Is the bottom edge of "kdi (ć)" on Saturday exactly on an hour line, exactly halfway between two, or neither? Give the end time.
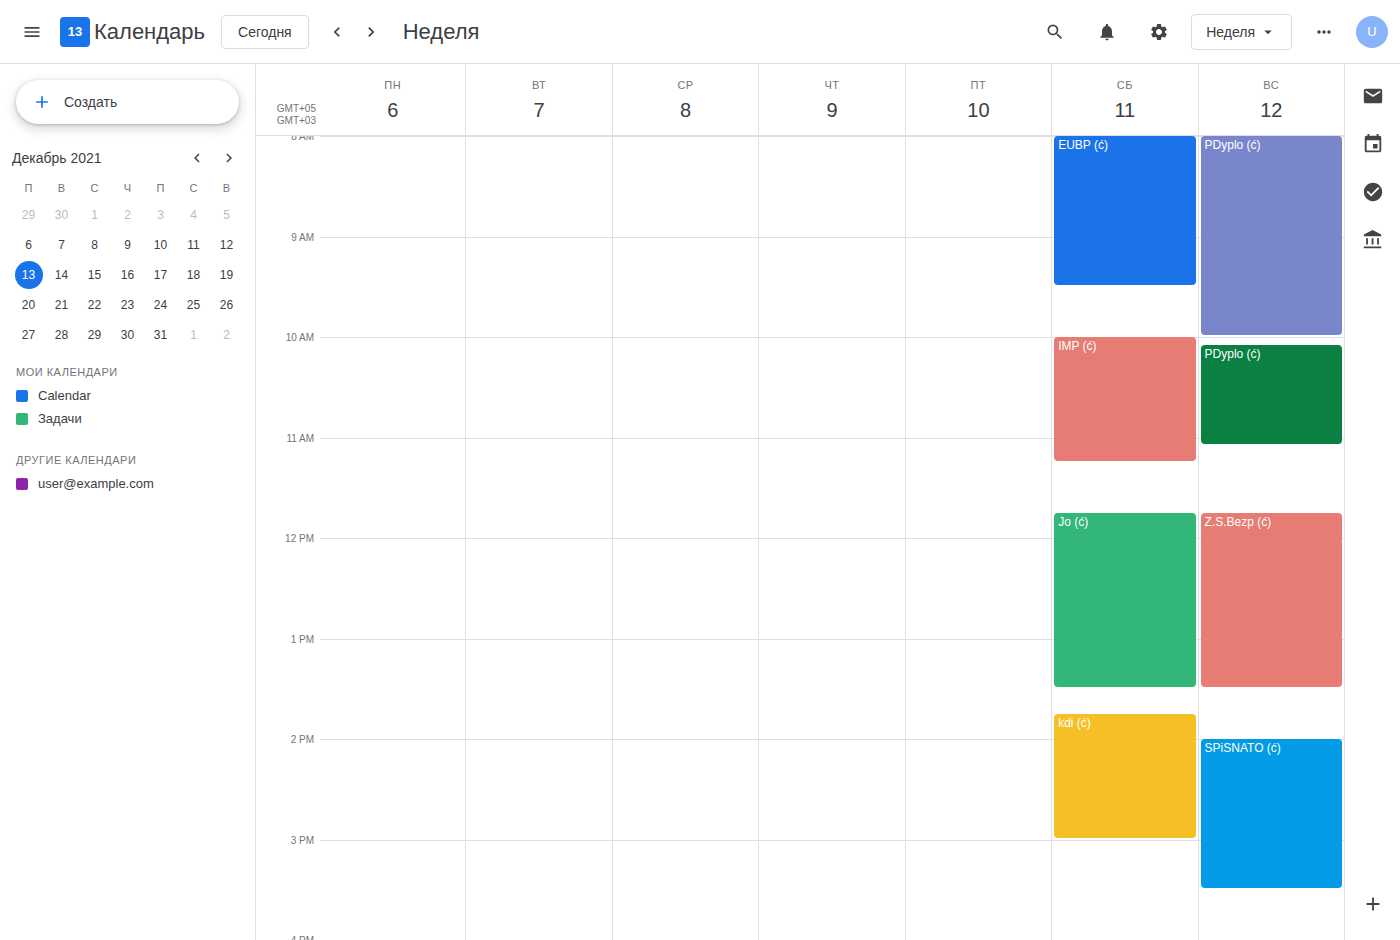
3:00 PM -- exactly on the 3 PM line.